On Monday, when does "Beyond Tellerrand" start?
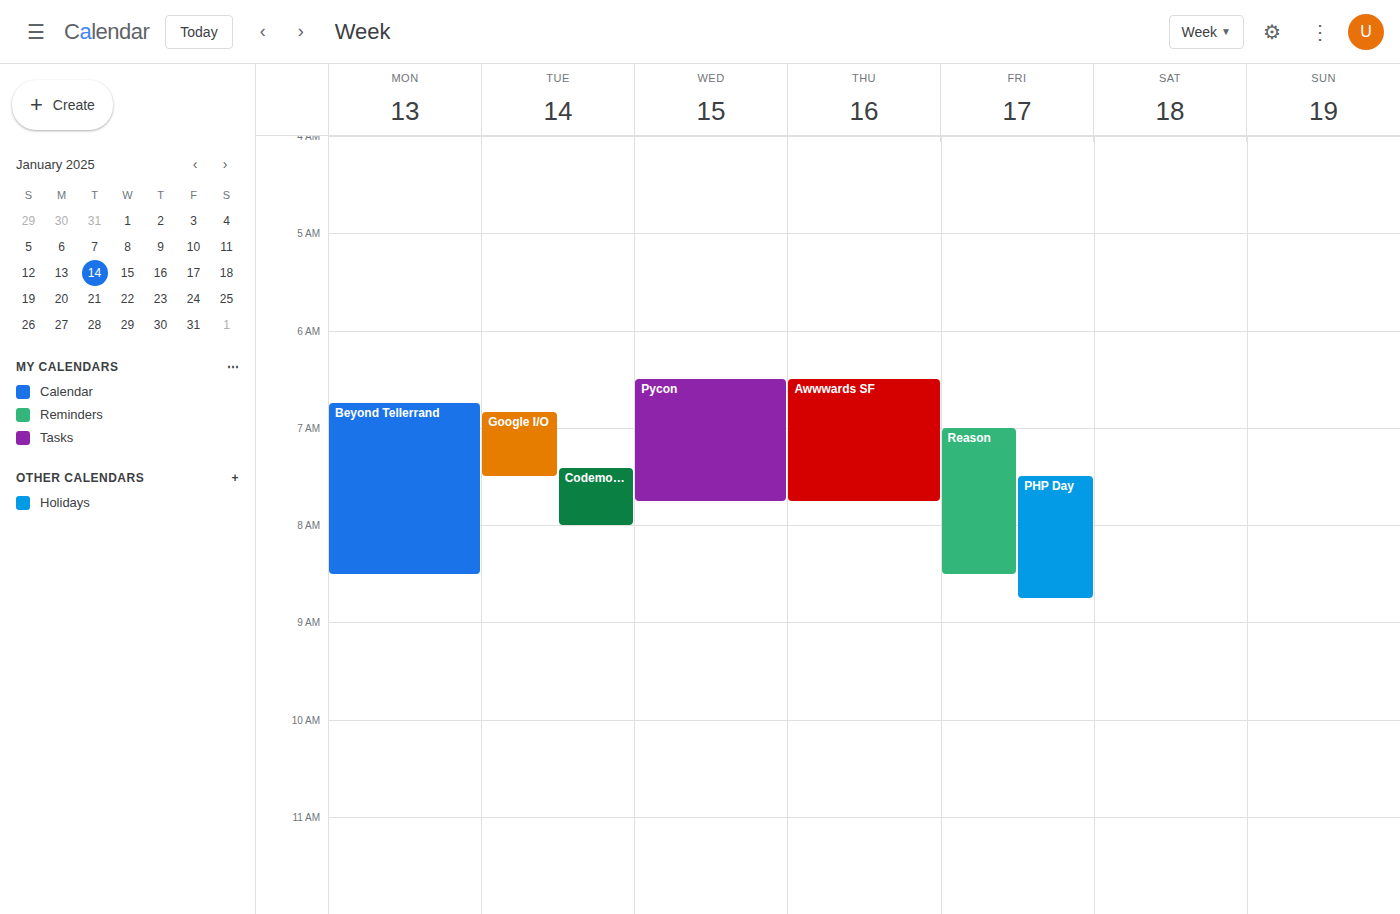
6:45 AM